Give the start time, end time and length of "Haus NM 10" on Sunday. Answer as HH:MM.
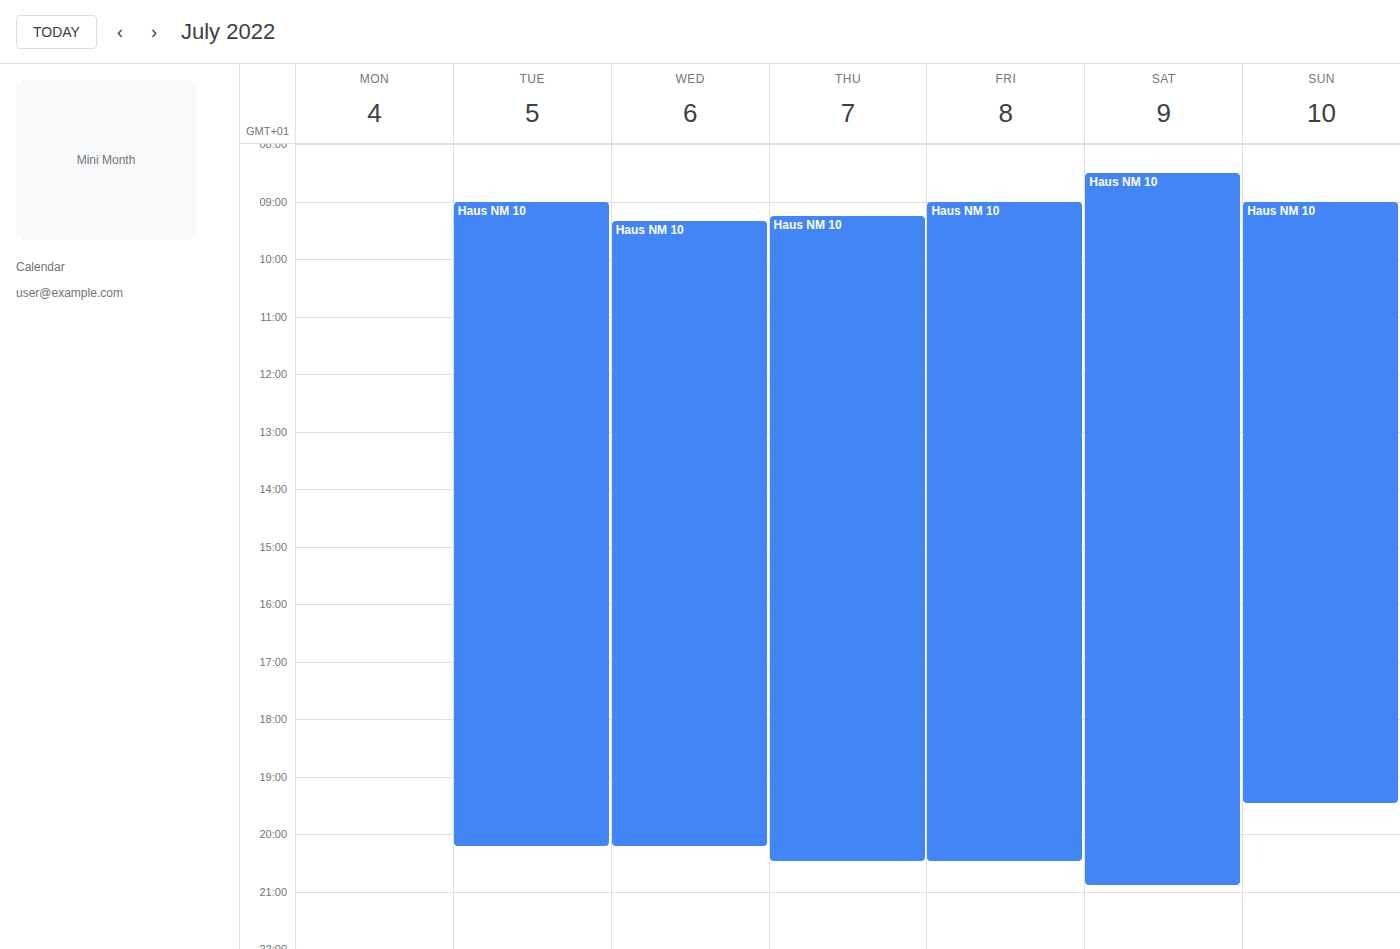
09:00 to 19:30, 10 hours 30 minutes